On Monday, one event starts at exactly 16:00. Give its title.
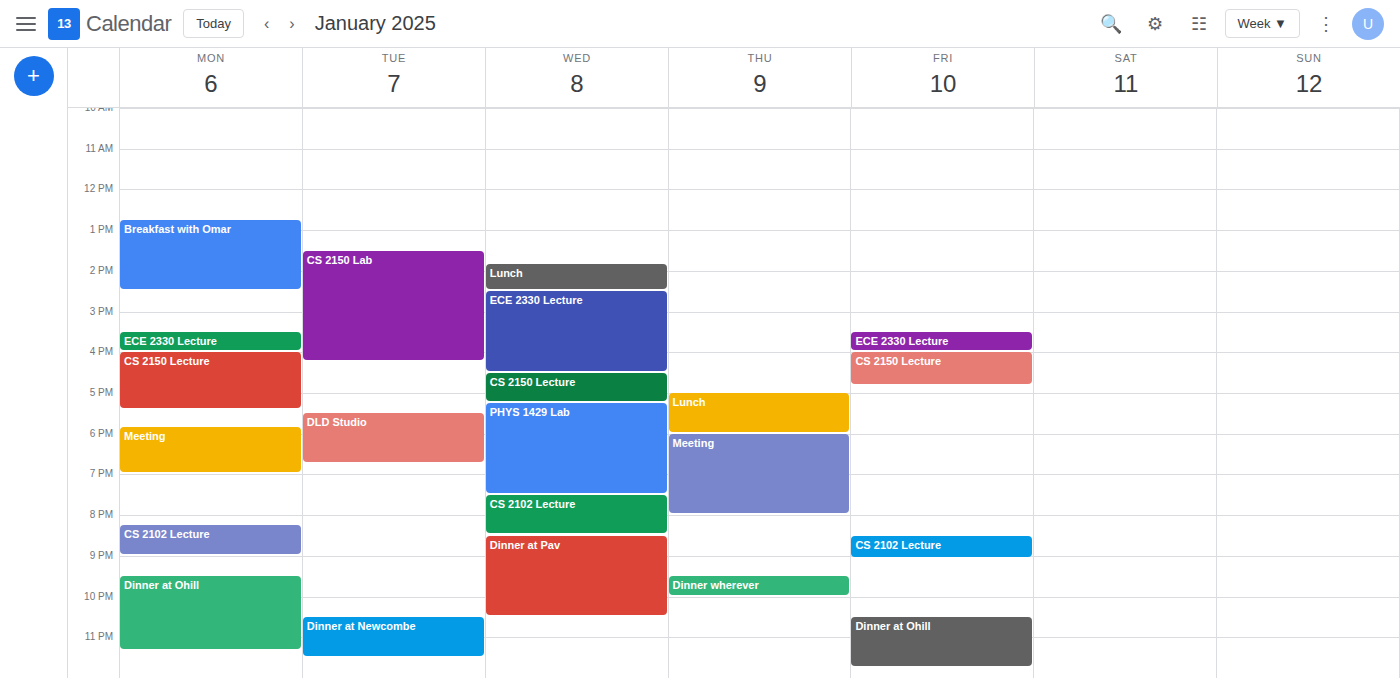
"CS 2150 Lecture"